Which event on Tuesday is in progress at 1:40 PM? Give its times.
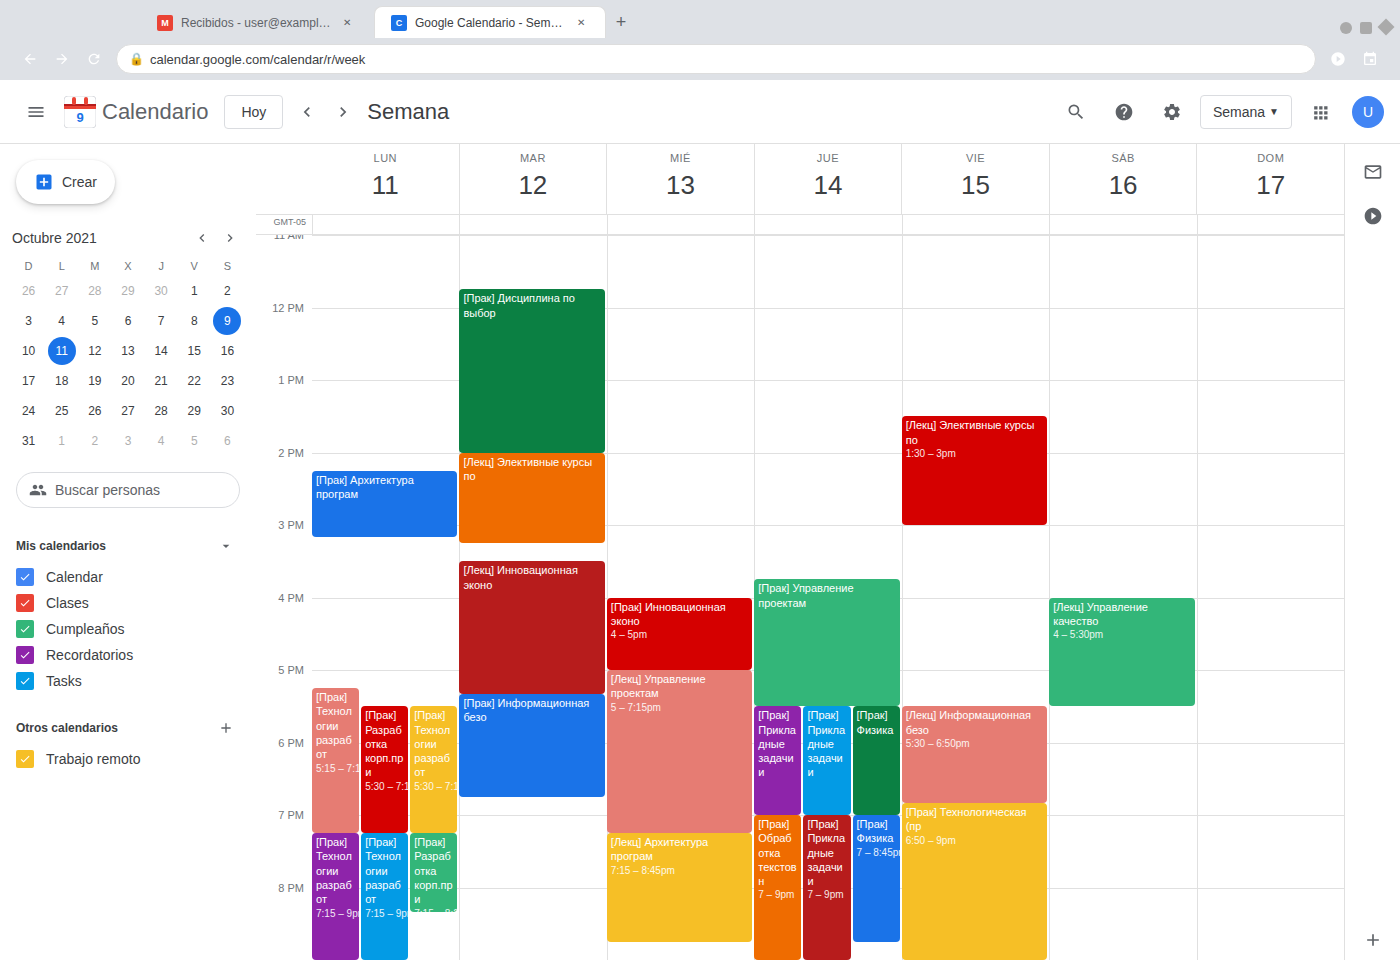
"[Прак] Дисциплина по выбор", 11:45 AM to 2:00 PM